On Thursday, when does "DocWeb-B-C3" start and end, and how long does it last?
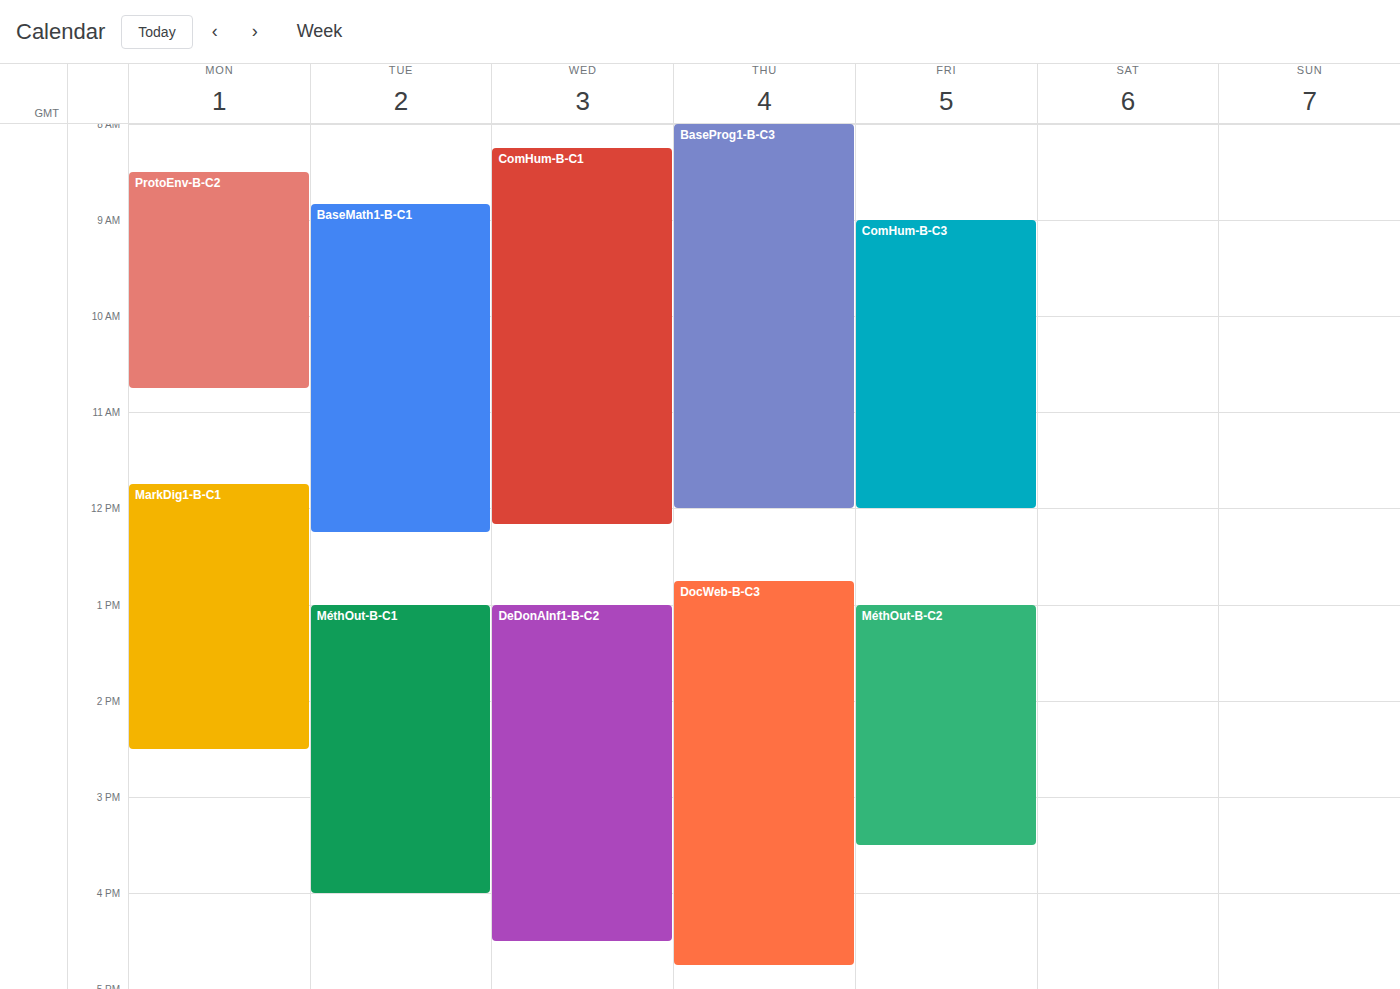
12:45 PM to 4:45 PM, 4 hours